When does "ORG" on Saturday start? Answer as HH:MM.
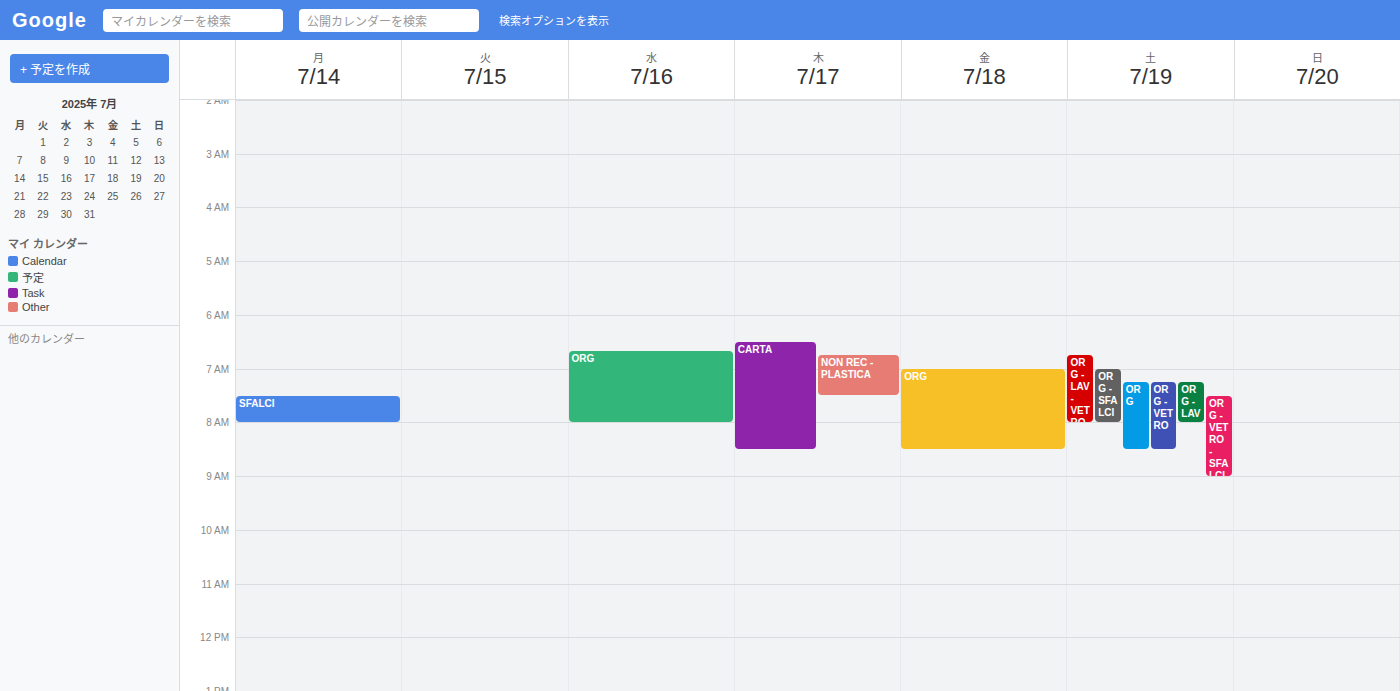
07:15